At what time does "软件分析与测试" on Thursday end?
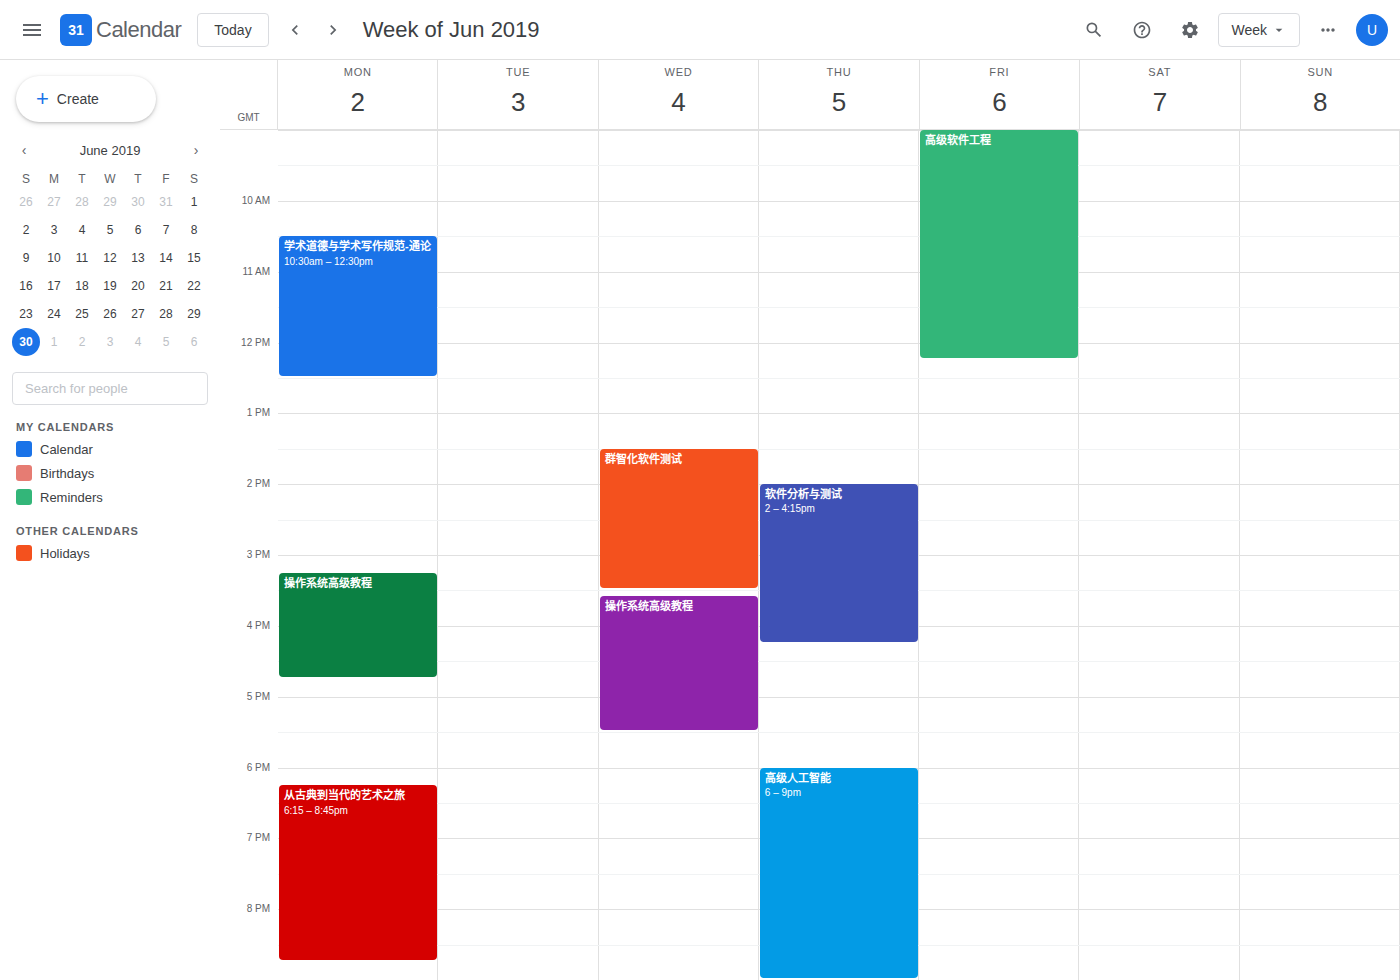
4:15 PM